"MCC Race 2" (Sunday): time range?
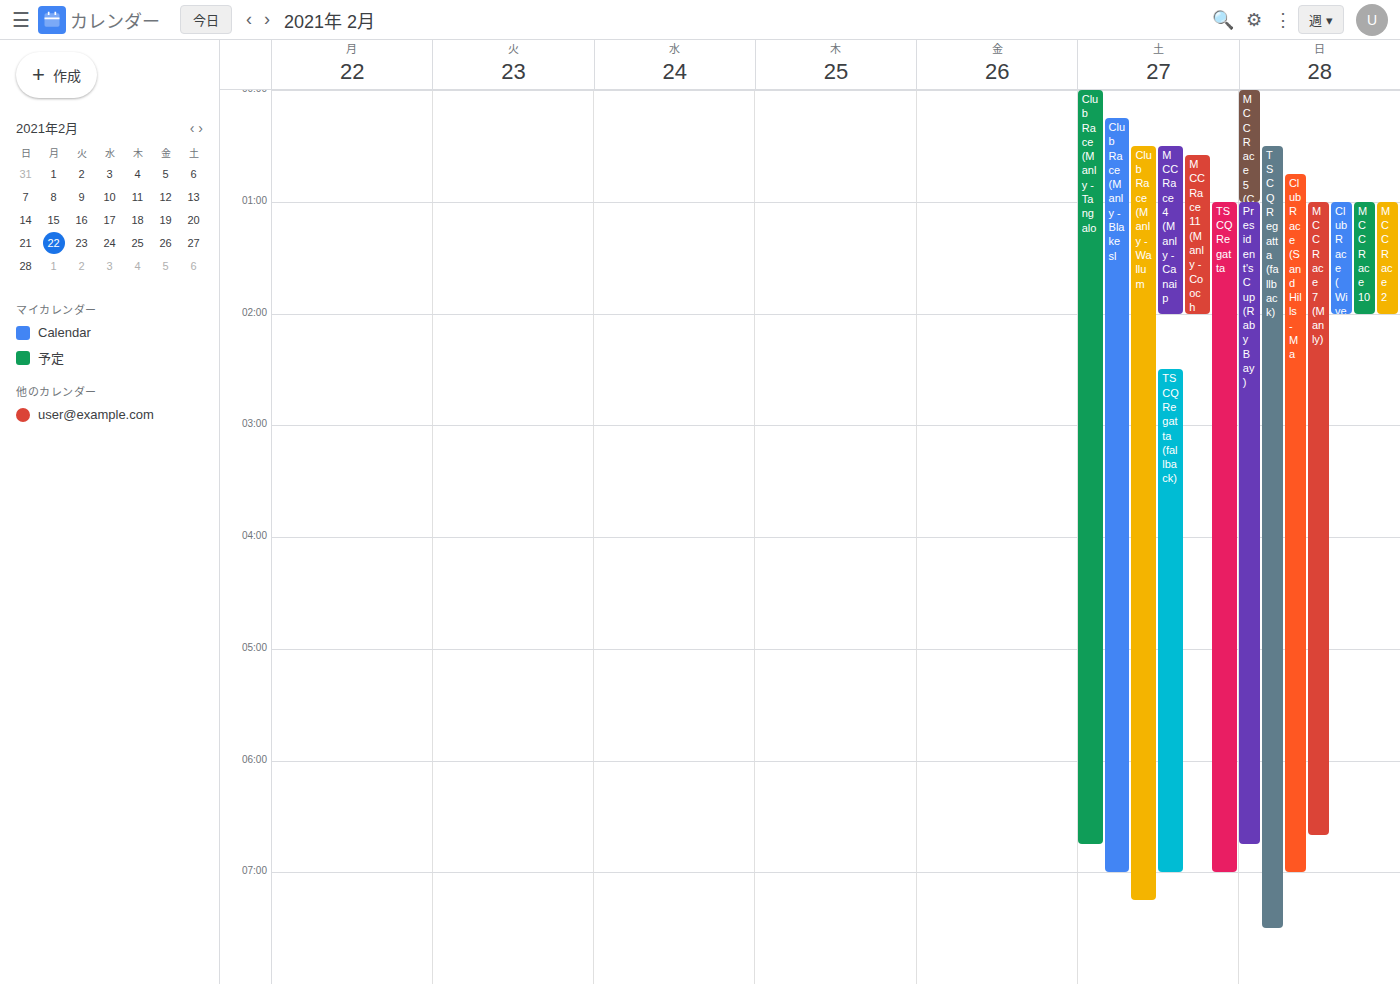
1:00 AM to 2:00 AM